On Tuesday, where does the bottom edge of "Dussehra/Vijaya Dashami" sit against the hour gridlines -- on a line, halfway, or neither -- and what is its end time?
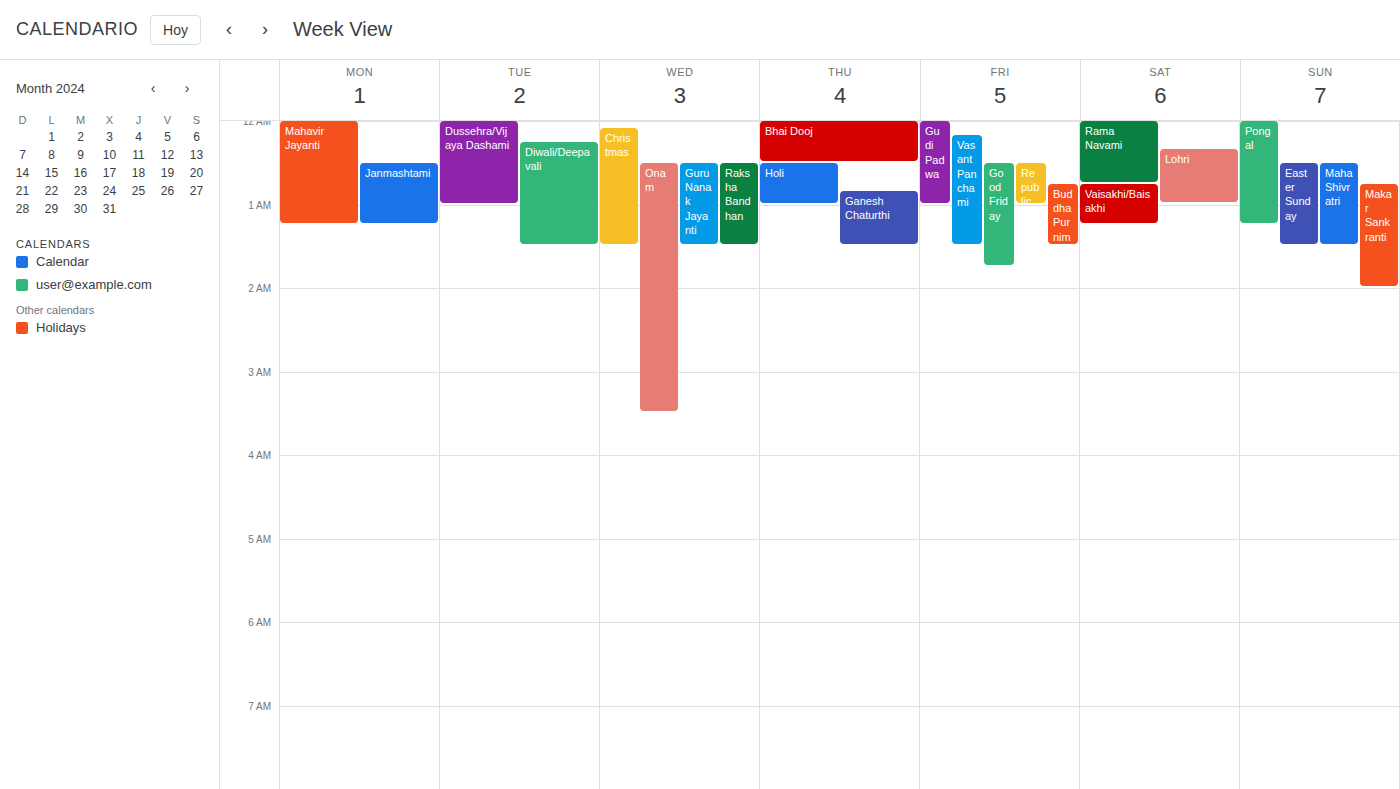
1:00 AM -- exactly on the 1 AM line.